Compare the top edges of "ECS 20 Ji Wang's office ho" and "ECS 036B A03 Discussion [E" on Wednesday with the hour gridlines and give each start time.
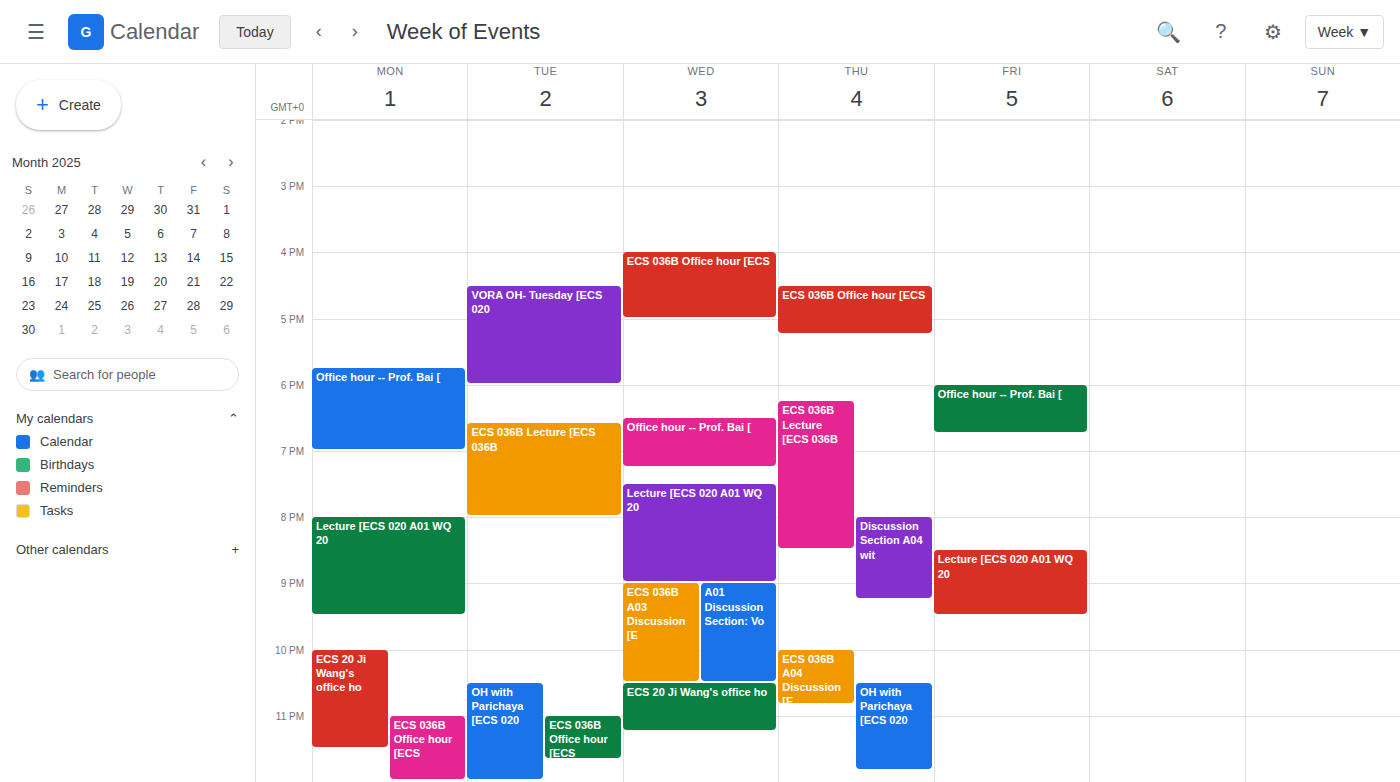
"ECS 20 Ji Wang's office ho": 22:30, halfway between the 22:00 and 23:00 lines. "ECS 036B A03 Discussion [E": 21:00, exactly on the 21:00 line.